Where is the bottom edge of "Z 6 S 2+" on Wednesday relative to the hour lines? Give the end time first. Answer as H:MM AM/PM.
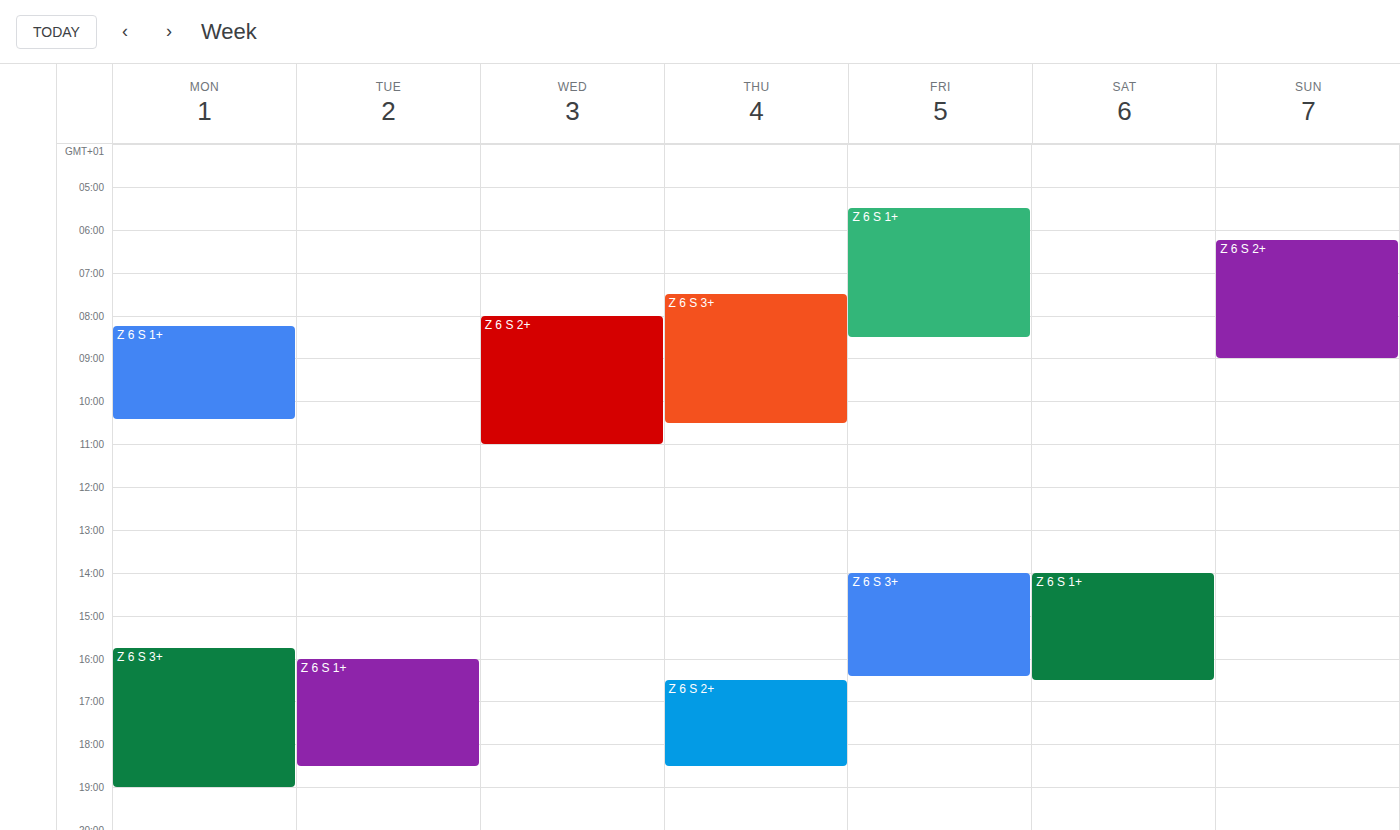
11:00 AM -- exactly on the 11 AM line.